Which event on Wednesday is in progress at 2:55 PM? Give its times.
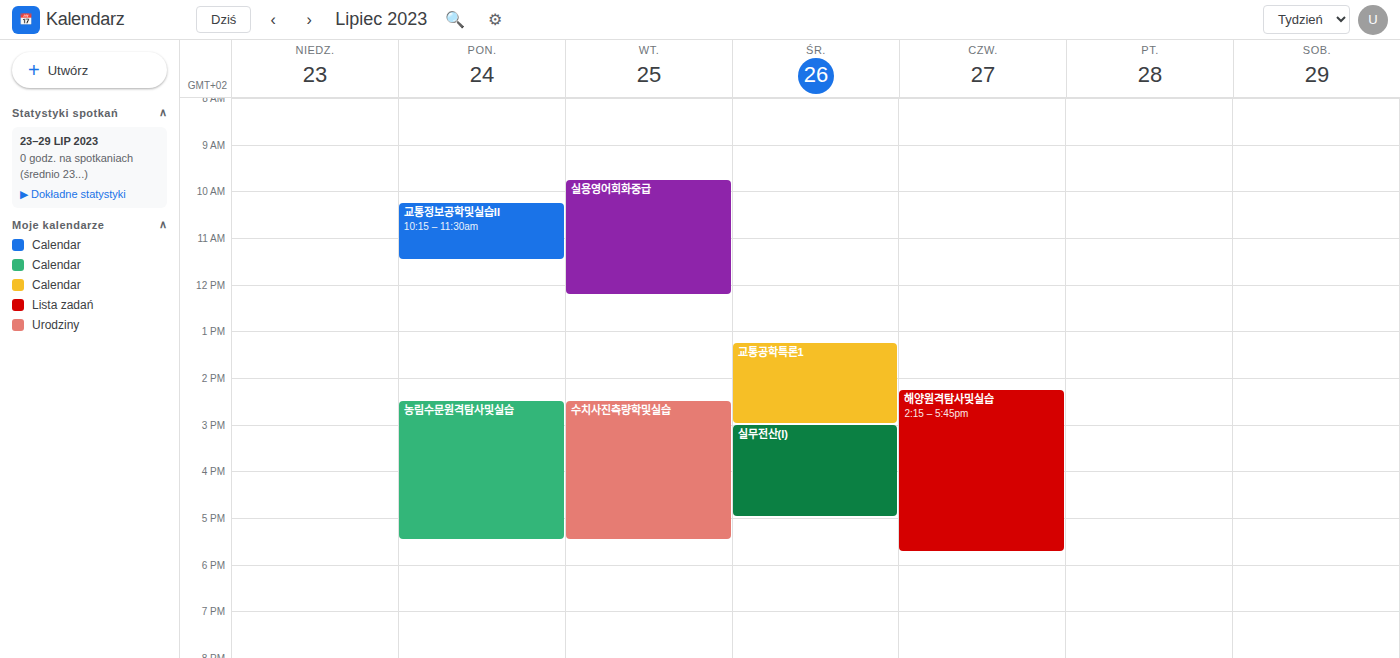
"교통공학특론1", 1:15 PM to 3:00 PM